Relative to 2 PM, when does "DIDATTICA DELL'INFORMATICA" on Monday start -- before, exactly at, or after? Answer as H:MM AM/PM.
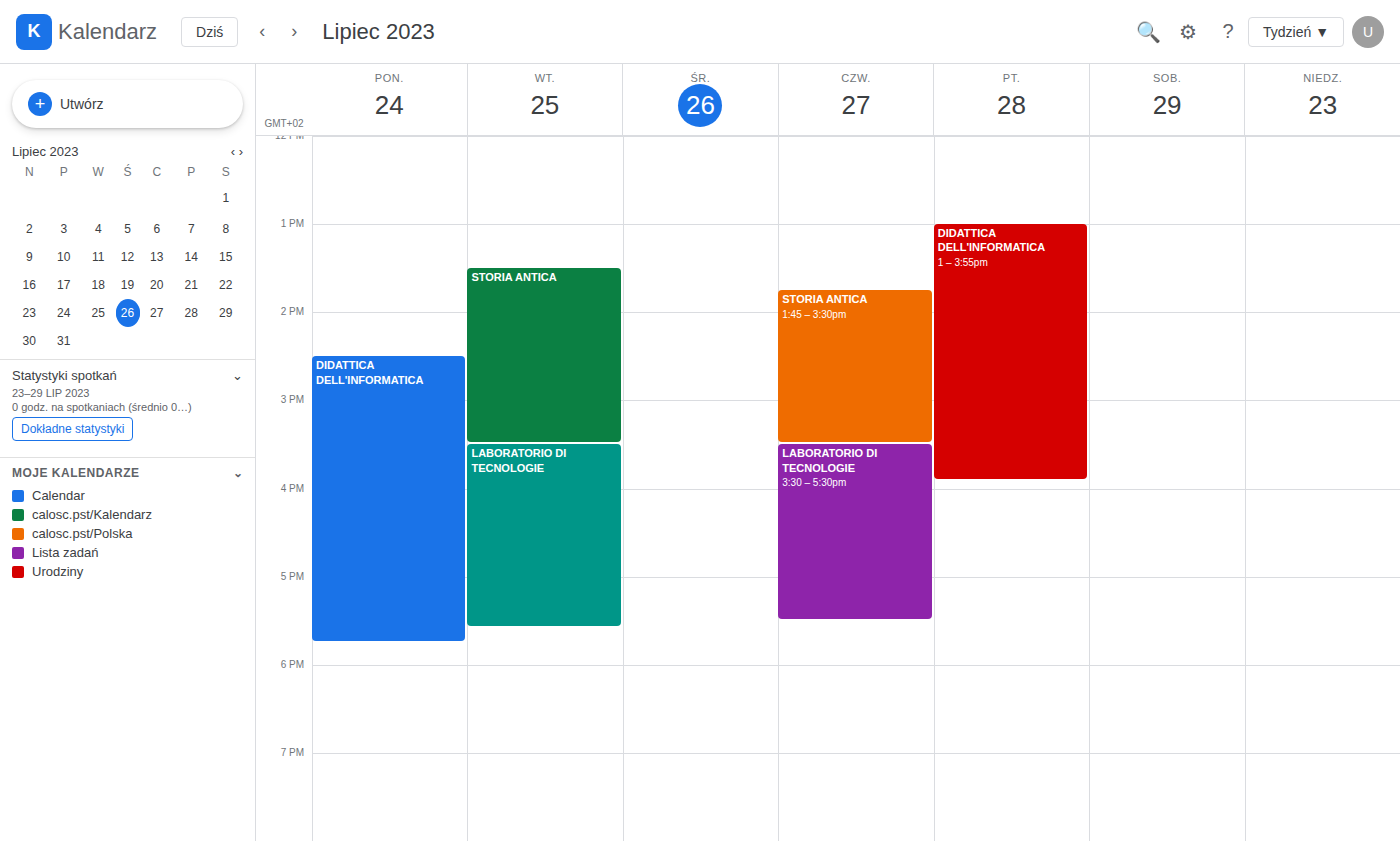
2:30 PM -- after 2 PM, 30 minutes below the 2 PM line.